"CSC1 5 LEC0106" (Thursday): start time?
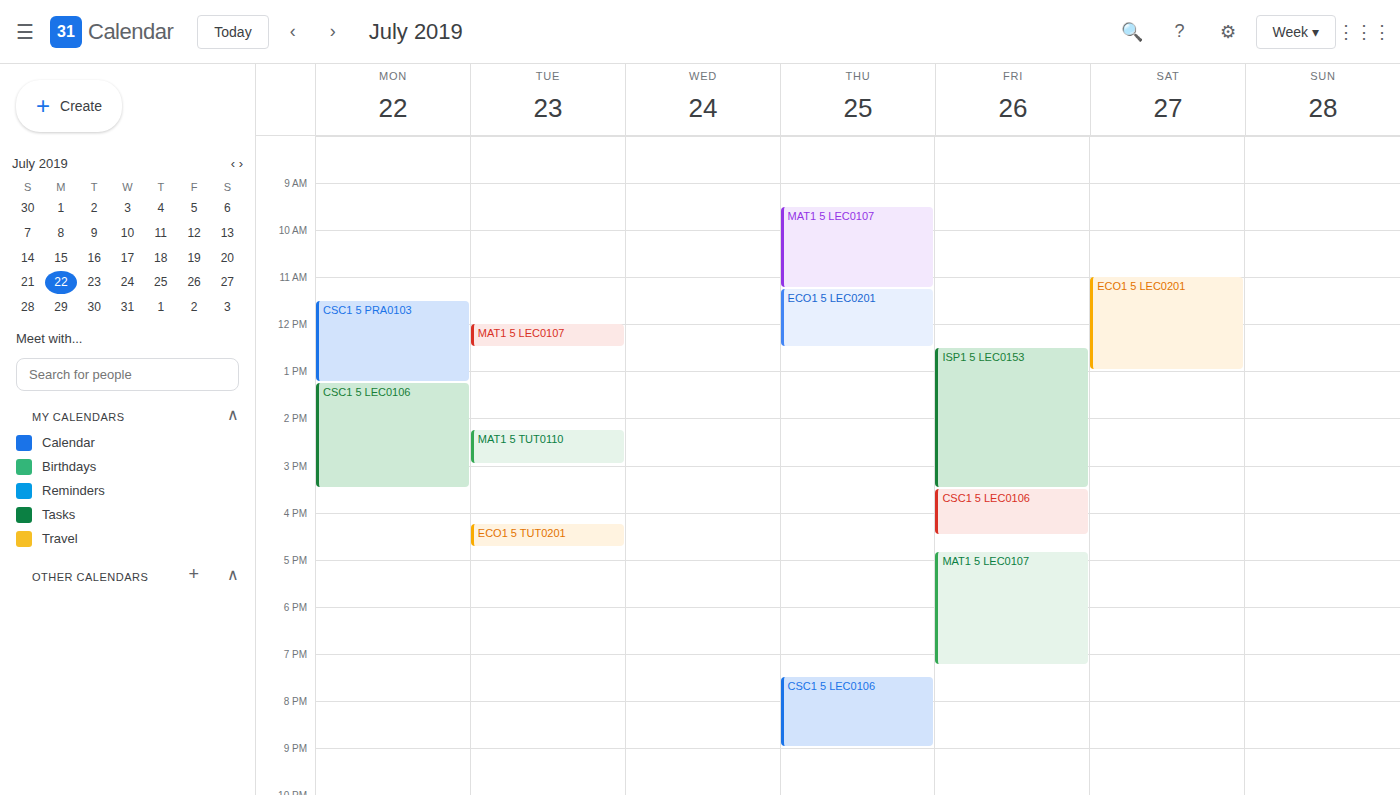
19:30